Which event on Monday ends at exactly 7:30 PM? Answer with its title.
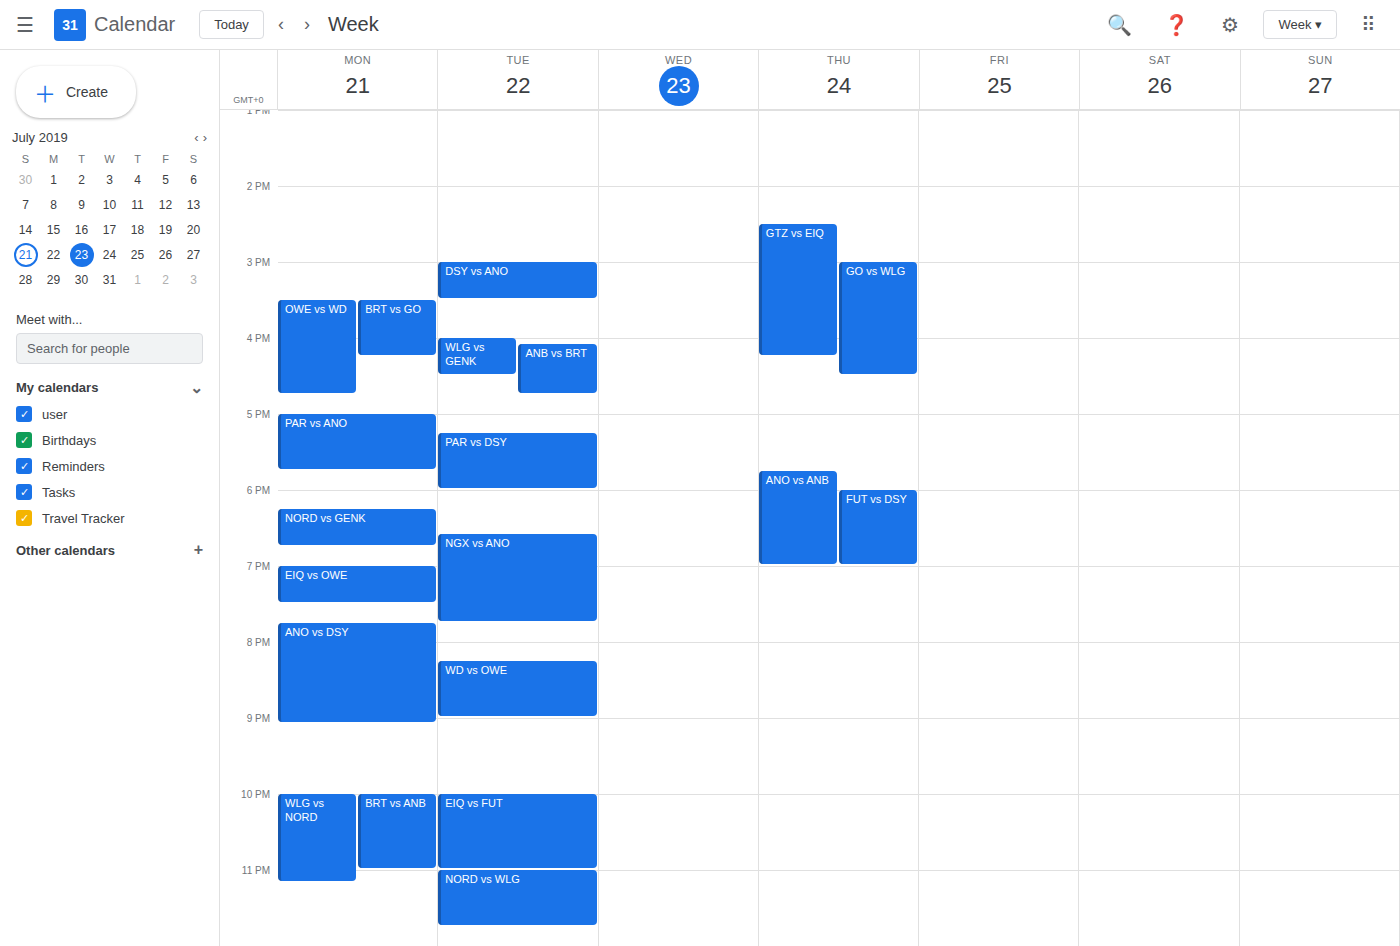
"EIQ vs OWE"